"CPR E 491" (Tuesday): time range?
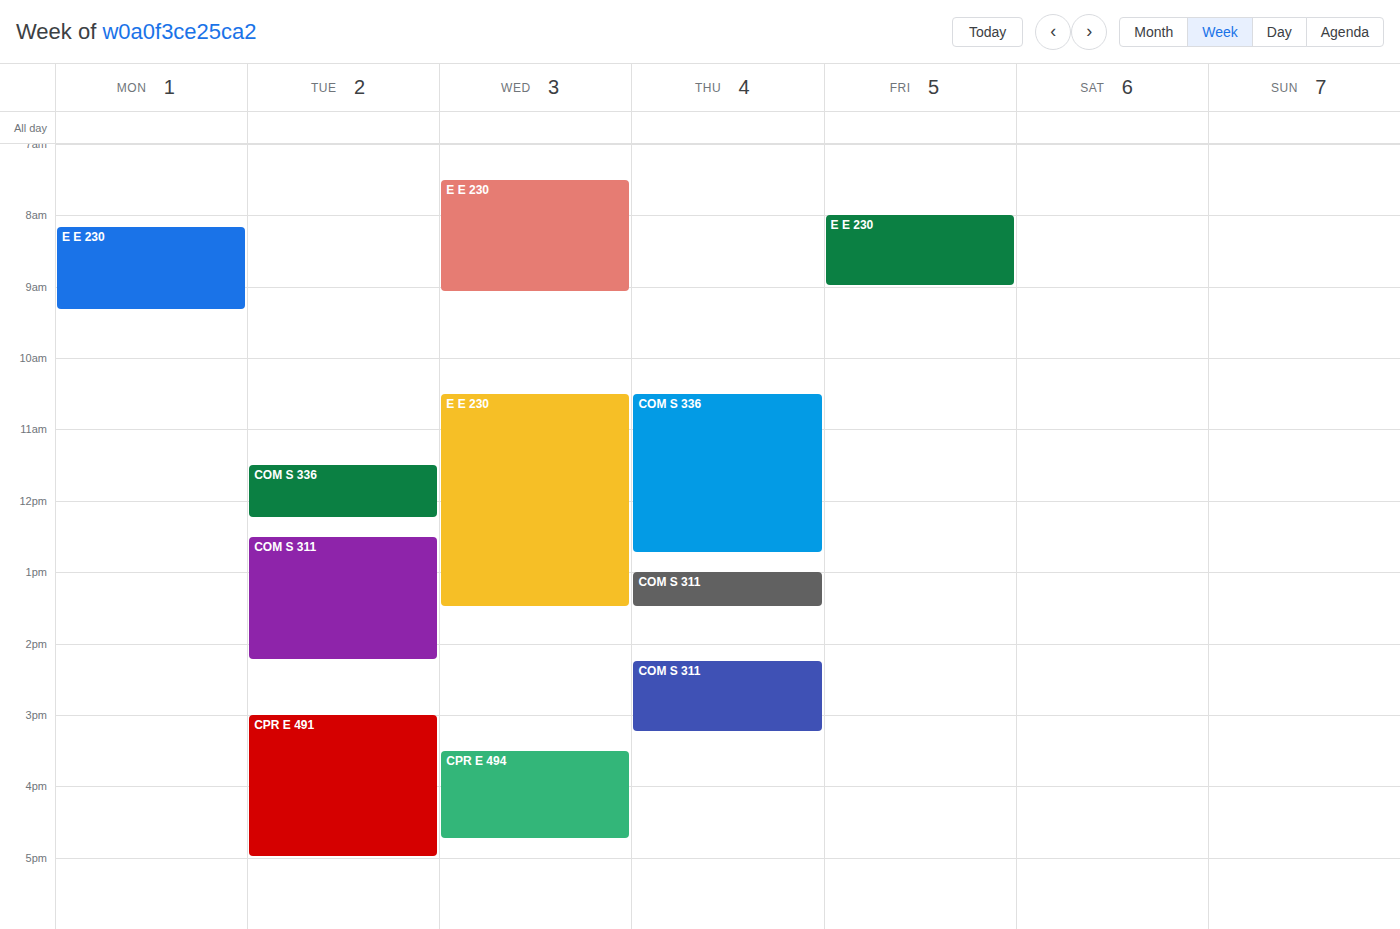
3:00 PM to 5:00 PM